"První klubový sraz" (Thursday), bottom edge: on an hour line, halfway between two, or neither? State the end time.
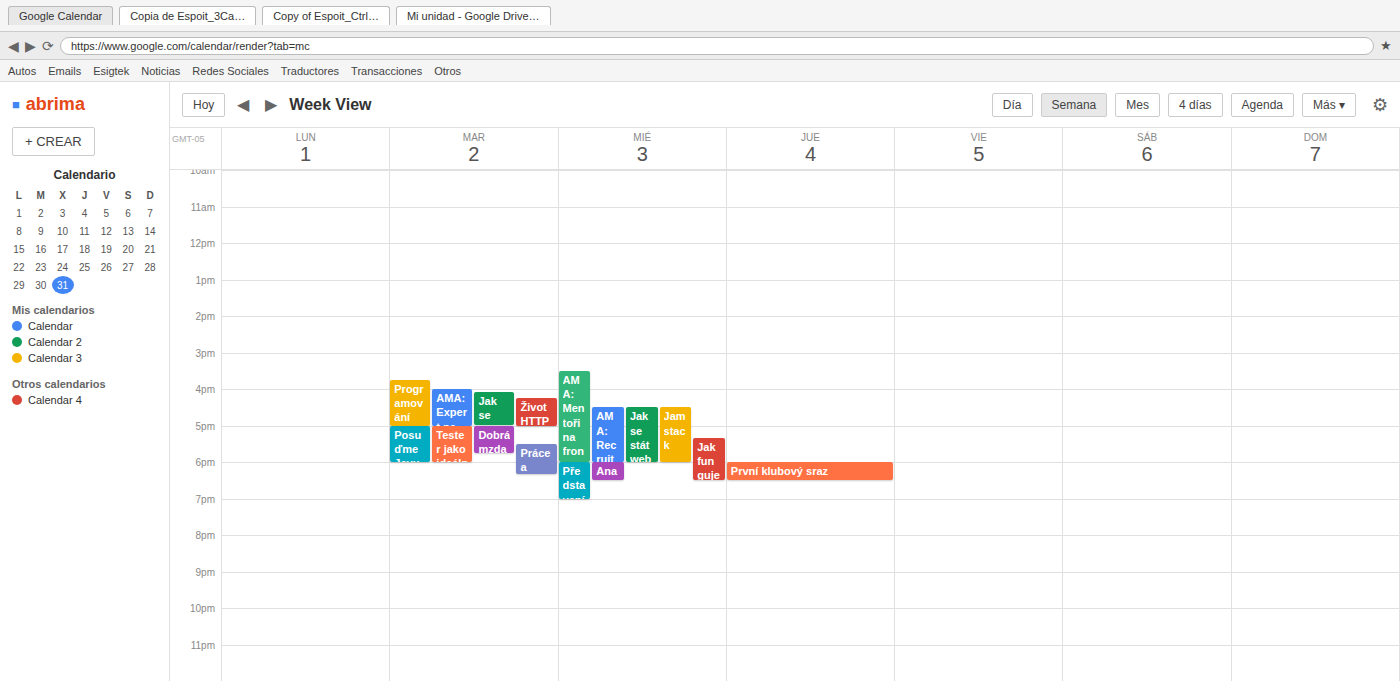
6:30 PM -- halfway between the 6 PM and 7 PM lines.